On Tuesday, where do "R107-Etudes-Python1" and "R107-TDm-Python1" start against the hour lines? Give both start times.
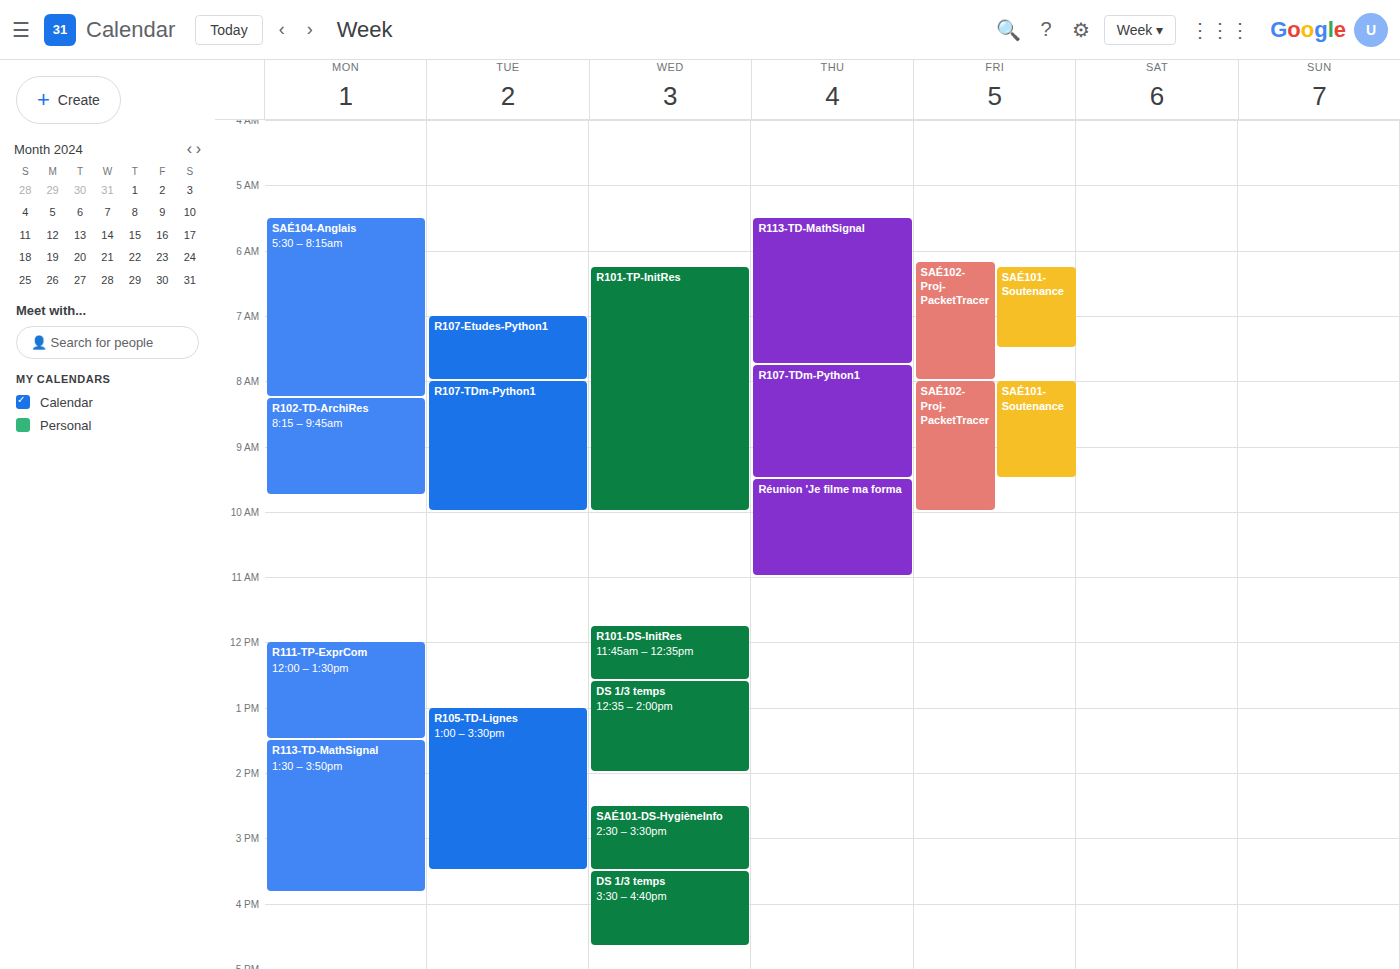
"R107-Etudes-Python1": 7:00 AM, exactly on the 7 AM line. "R107-TDm-Python1": 8:00 AM, exactly on the 8 AM line.